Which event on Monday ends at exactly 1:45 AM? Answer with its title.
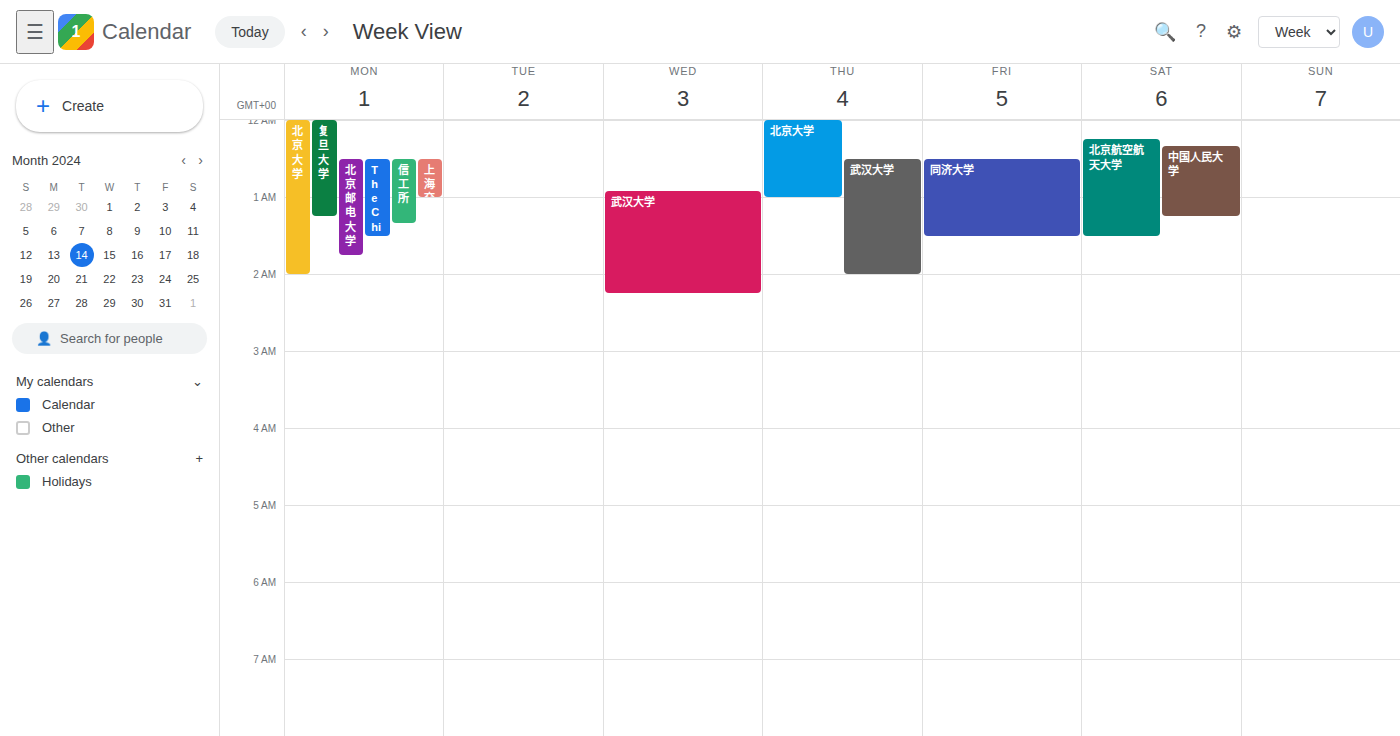
"北京邮电大学"